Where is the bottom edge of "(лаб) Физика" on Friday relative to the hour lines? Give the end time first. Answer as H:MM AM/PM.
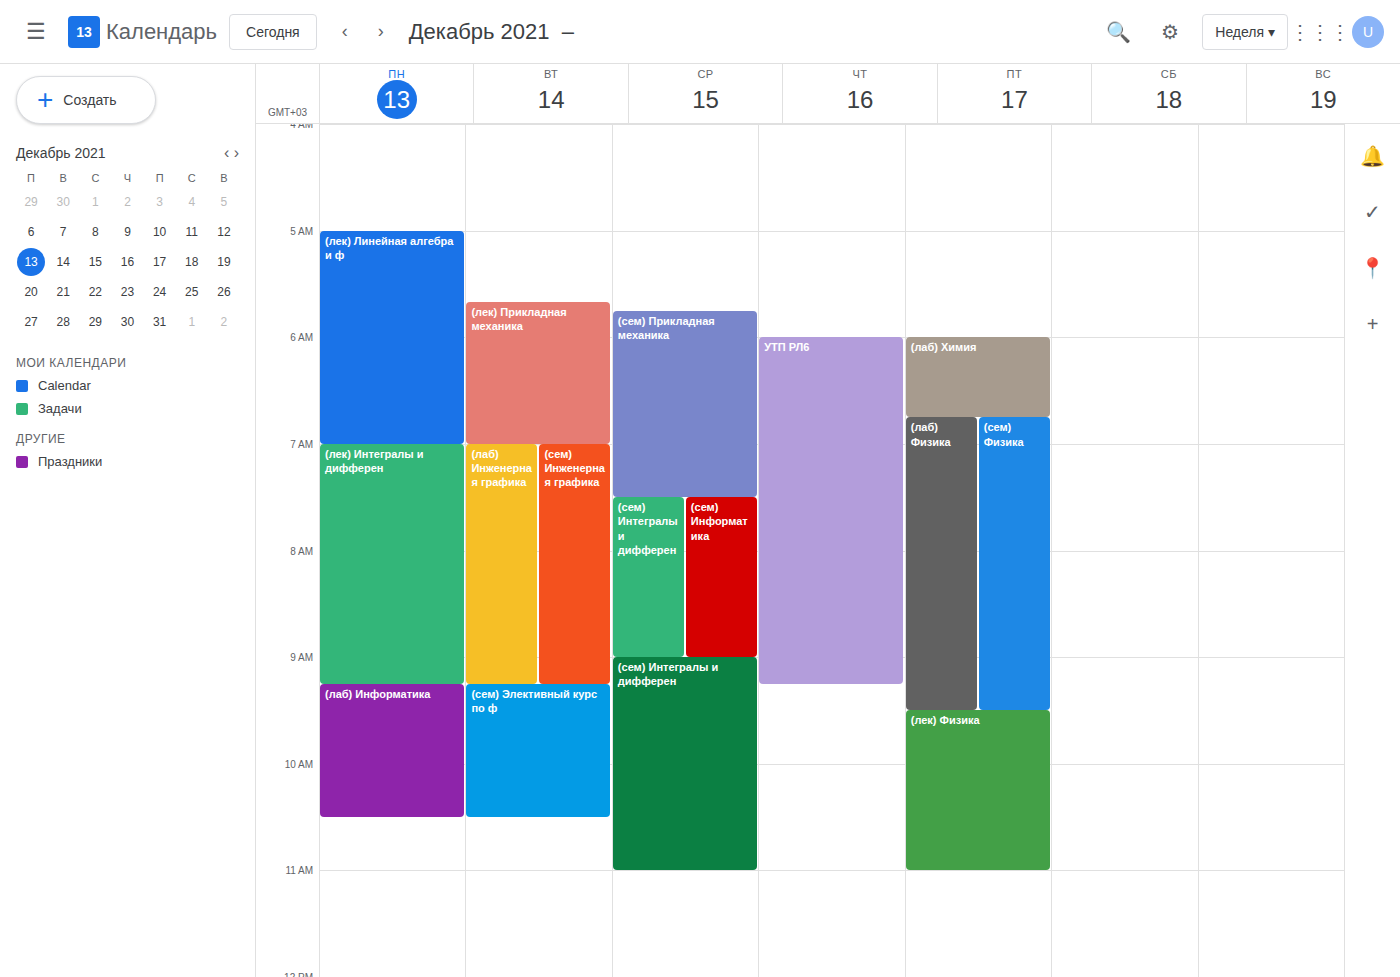
9:30 AM -- halfway between the 9 AM and 10 AM lines.